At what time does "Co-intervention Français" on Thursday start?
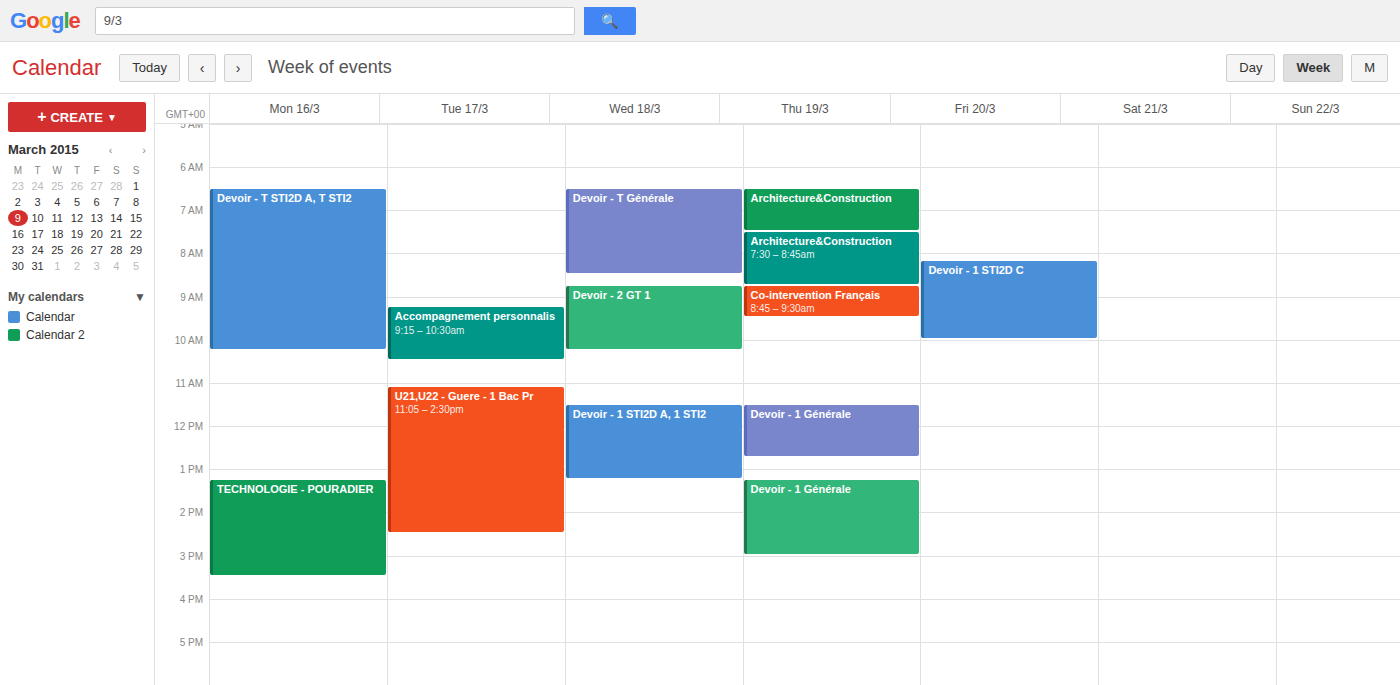
8:45 AM